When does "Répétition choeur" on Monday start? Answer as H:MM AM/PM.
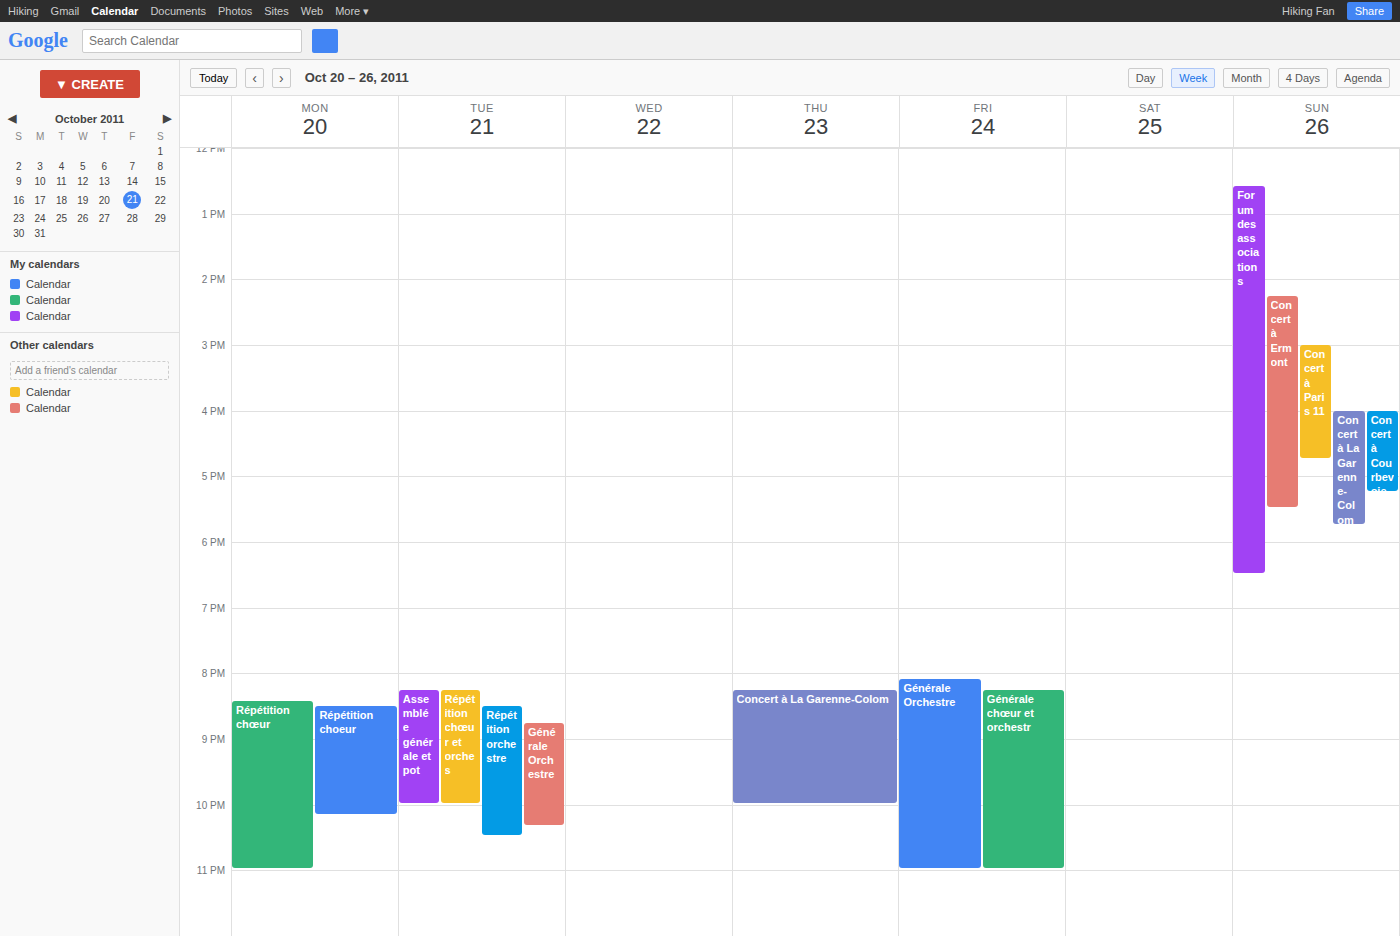
8:30 PM